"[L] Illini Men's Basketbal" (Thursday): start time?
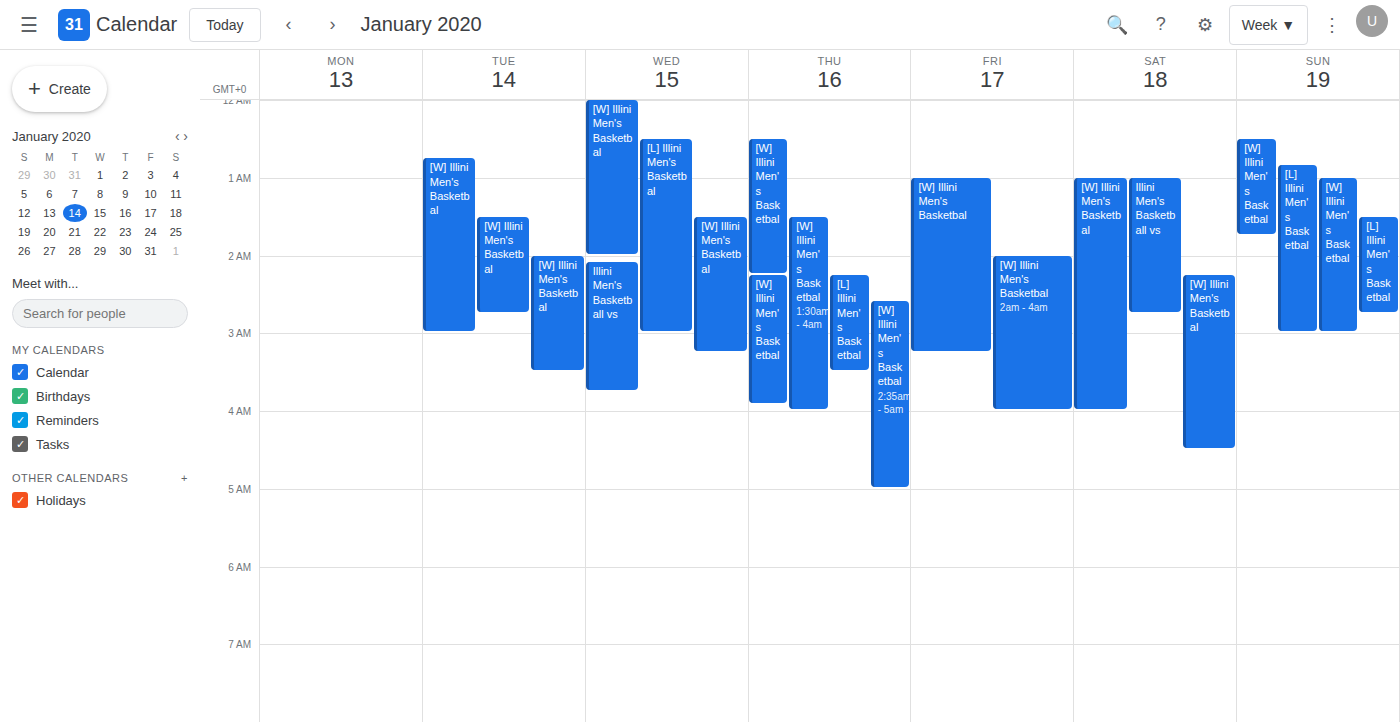
2:15 AM